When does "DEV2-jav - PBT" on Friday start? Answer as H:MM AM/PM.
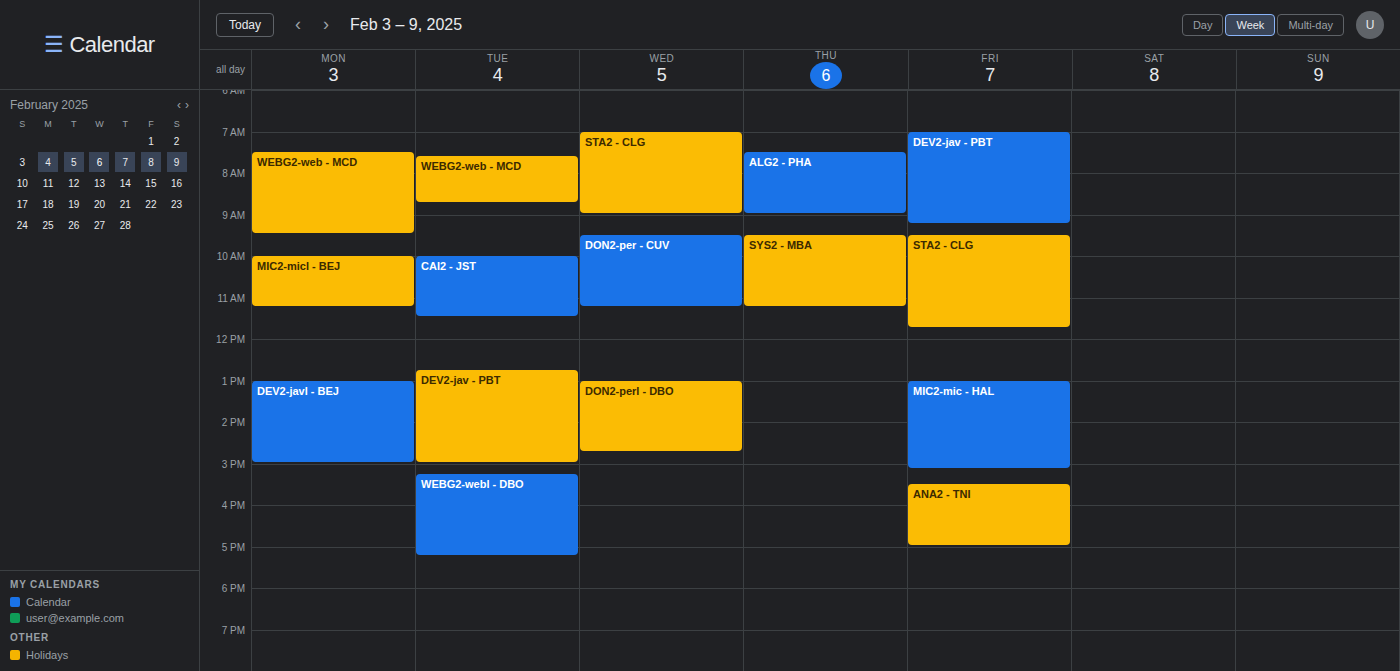
7:00 AM